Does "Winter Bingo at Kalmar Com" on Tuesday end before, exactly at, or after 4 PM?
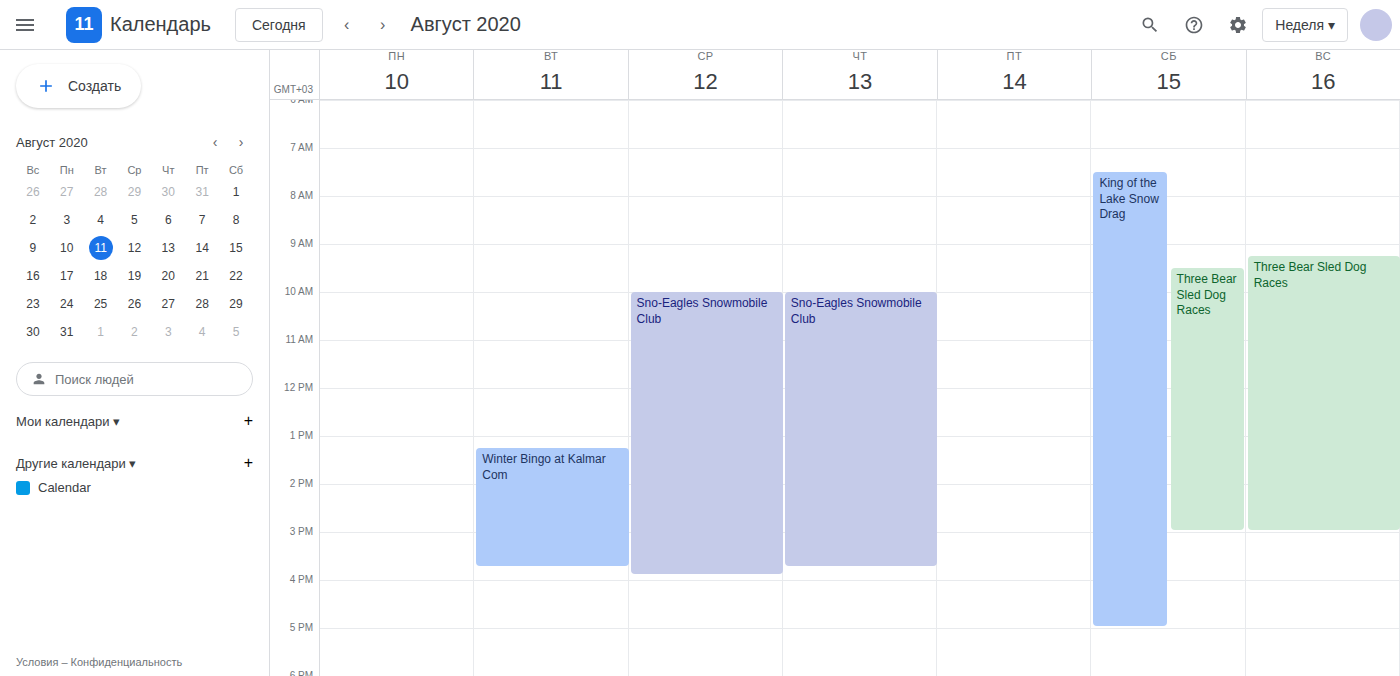
3:45 PM -- before 4 PM, 15 minutes above the 4 PM line.